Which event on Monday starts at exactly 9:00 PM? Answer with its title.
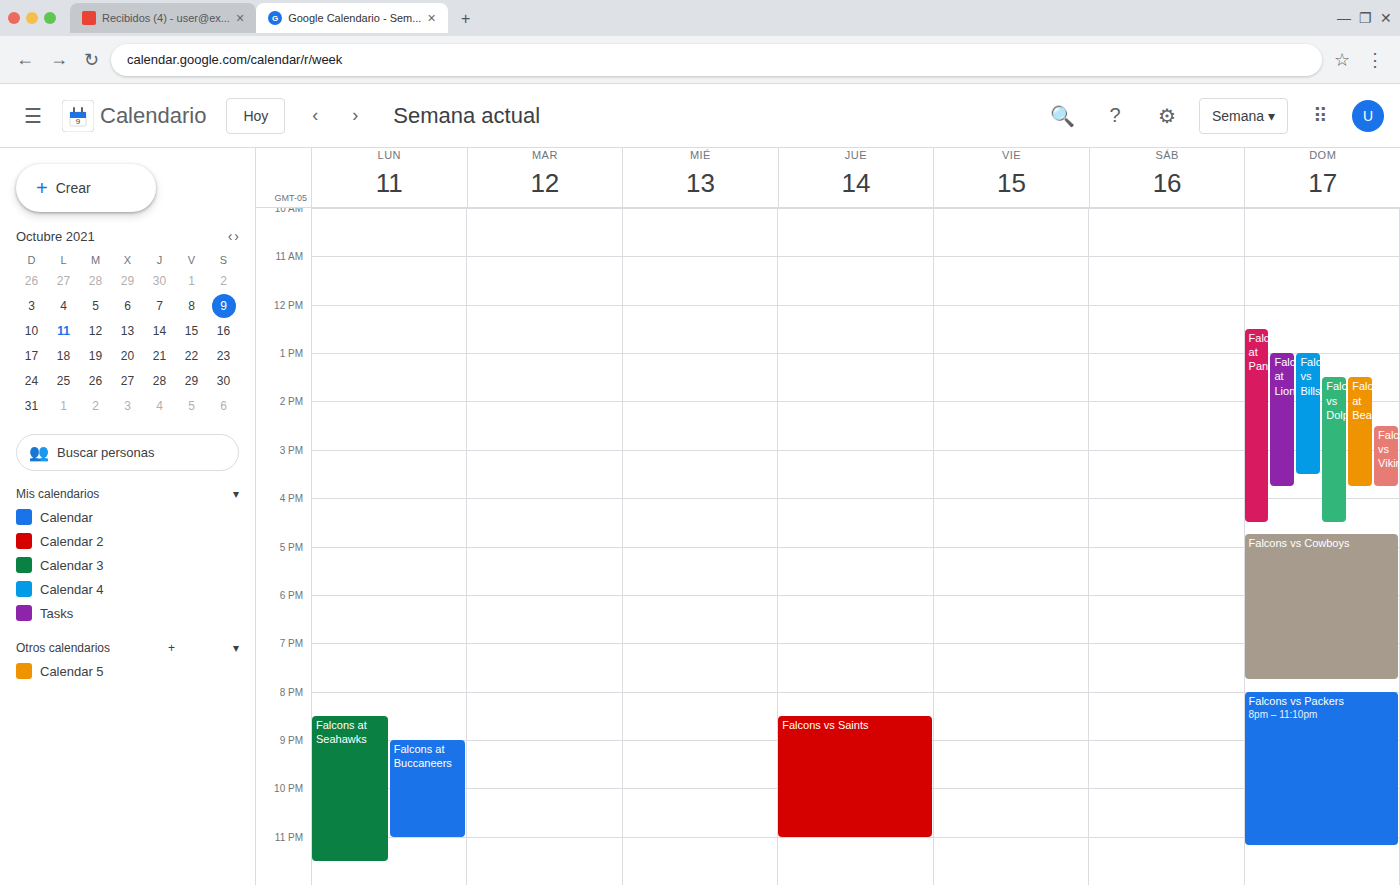
"Falcons at Buccaneers"